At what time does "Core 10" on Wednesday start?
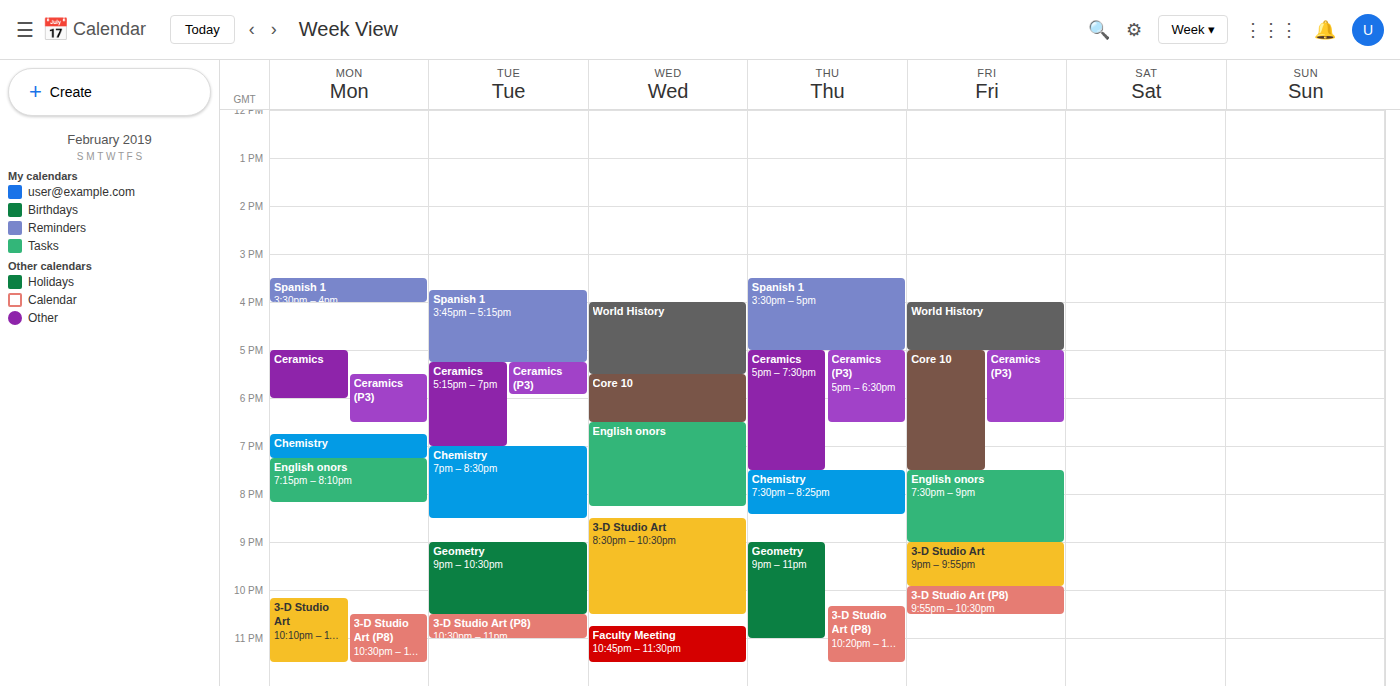
5:30 PM